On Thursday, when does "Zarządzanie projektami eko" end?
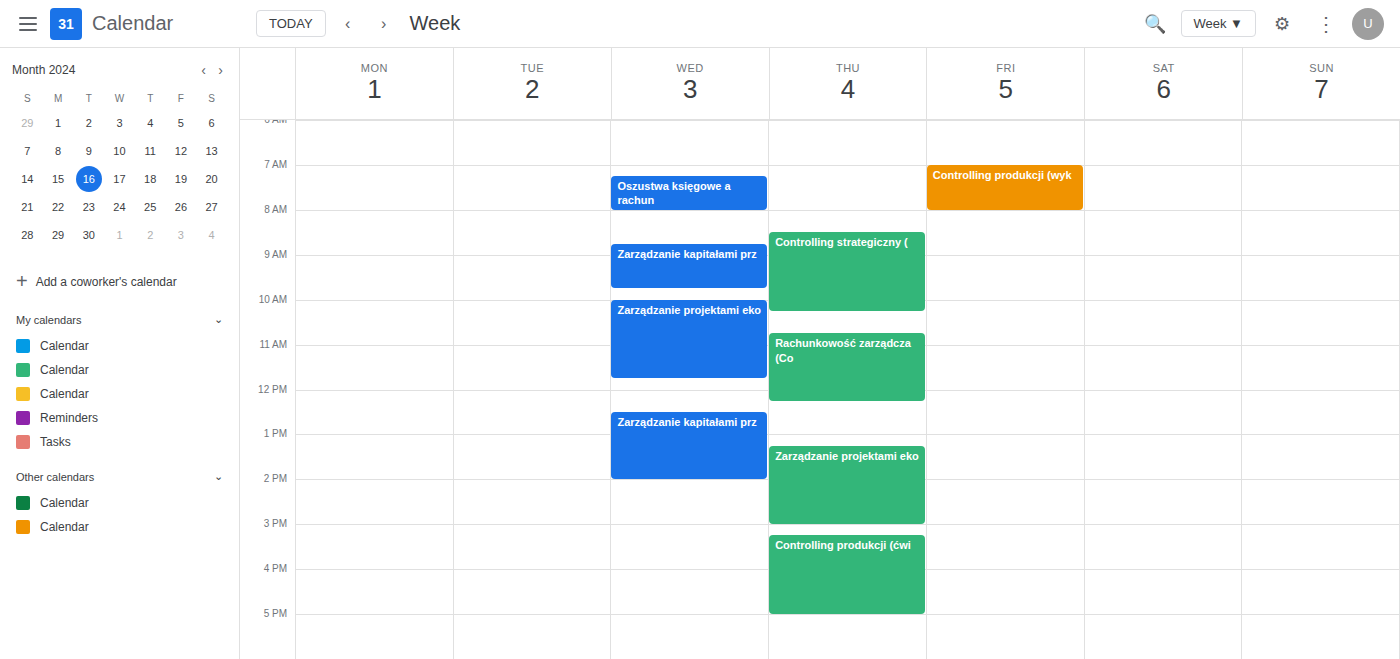
3:00 PM